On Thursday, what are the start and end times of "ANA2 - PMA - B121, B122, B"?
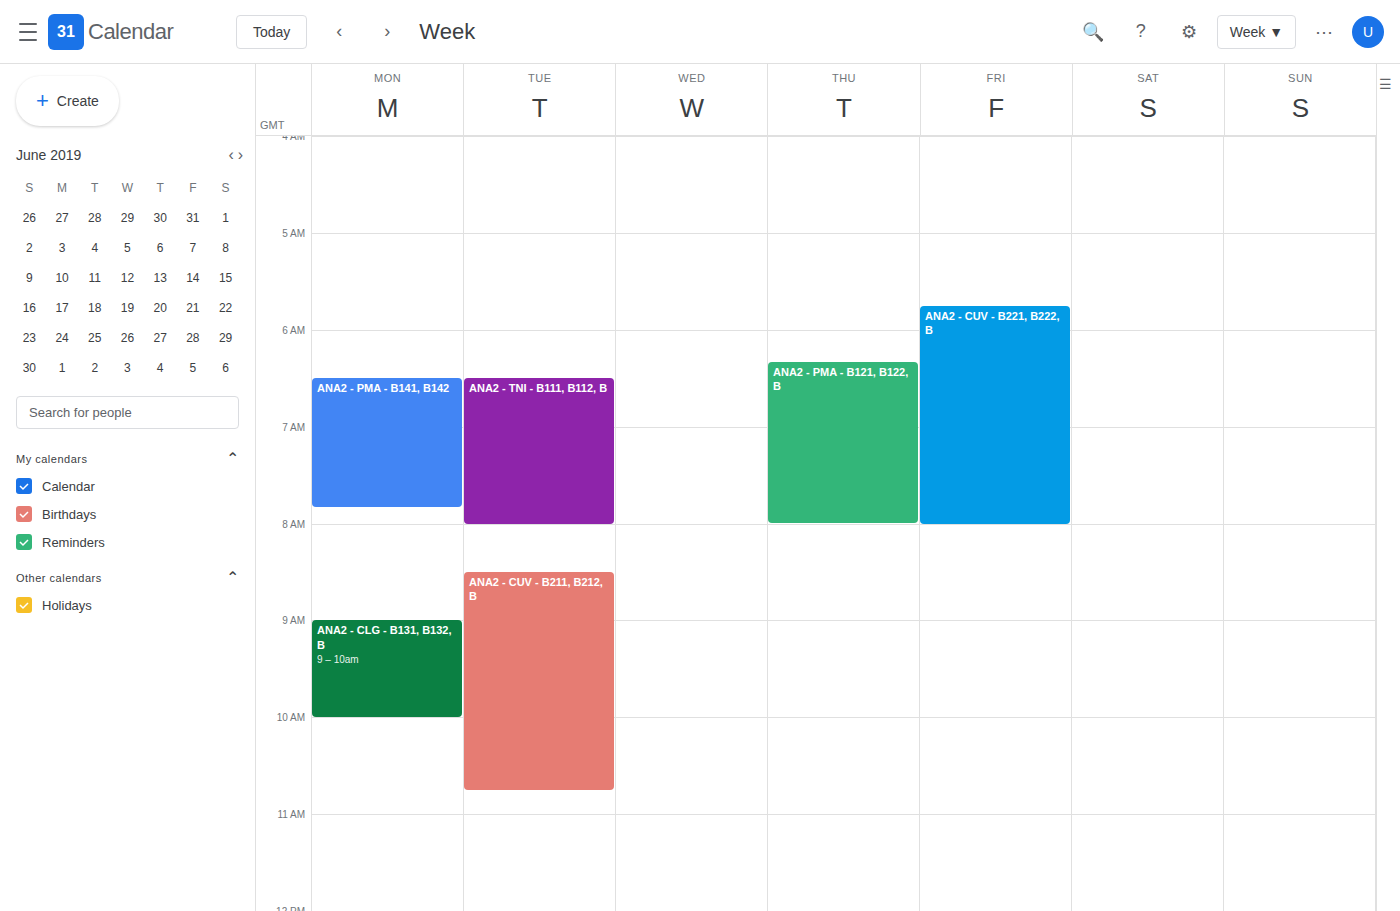
6:20 AM to 8:00 AM